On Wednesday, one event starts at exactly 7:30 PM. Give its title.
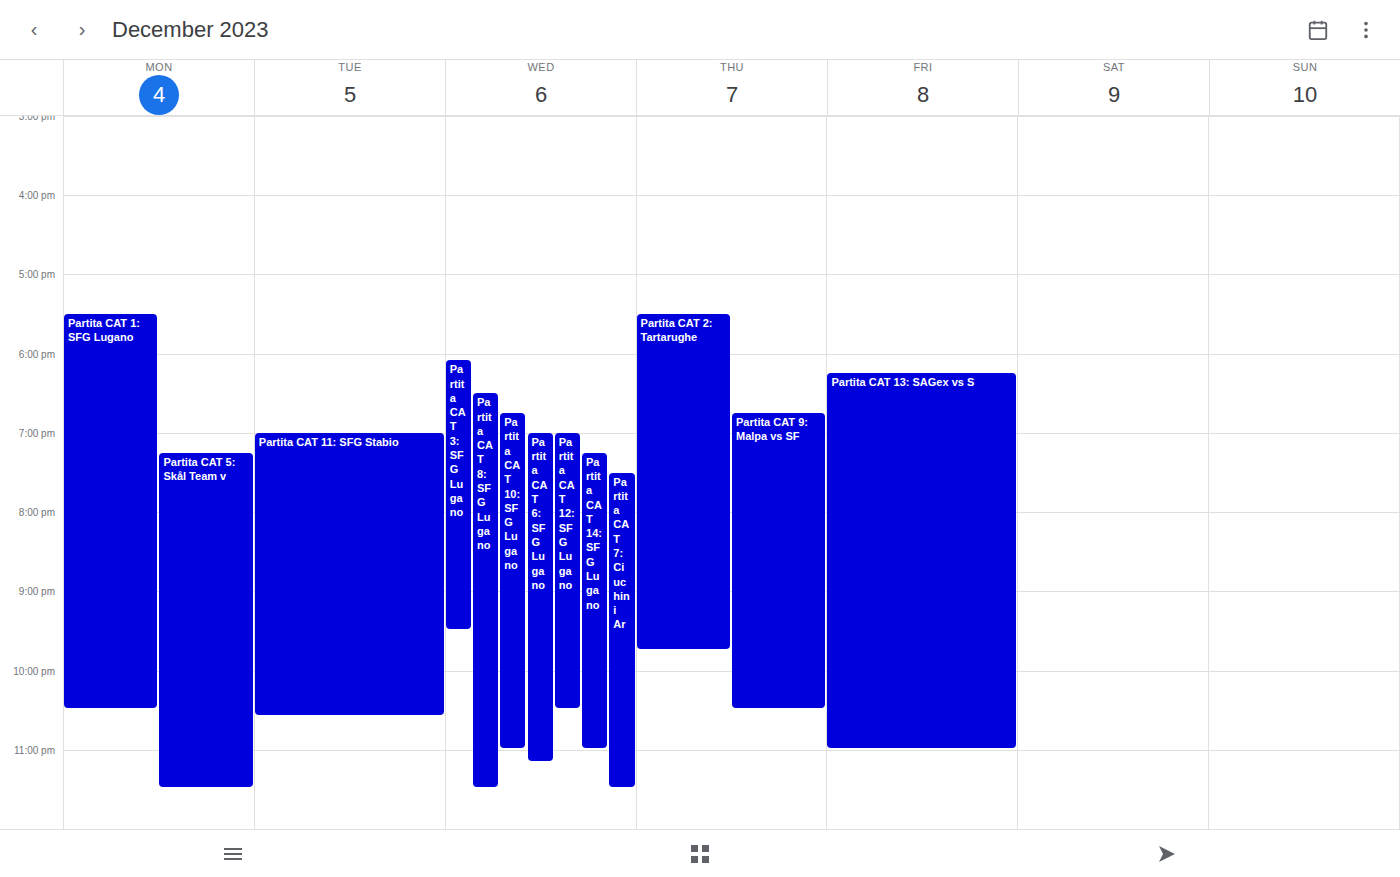
"Partita CAT 7: Ciuchini Ar"